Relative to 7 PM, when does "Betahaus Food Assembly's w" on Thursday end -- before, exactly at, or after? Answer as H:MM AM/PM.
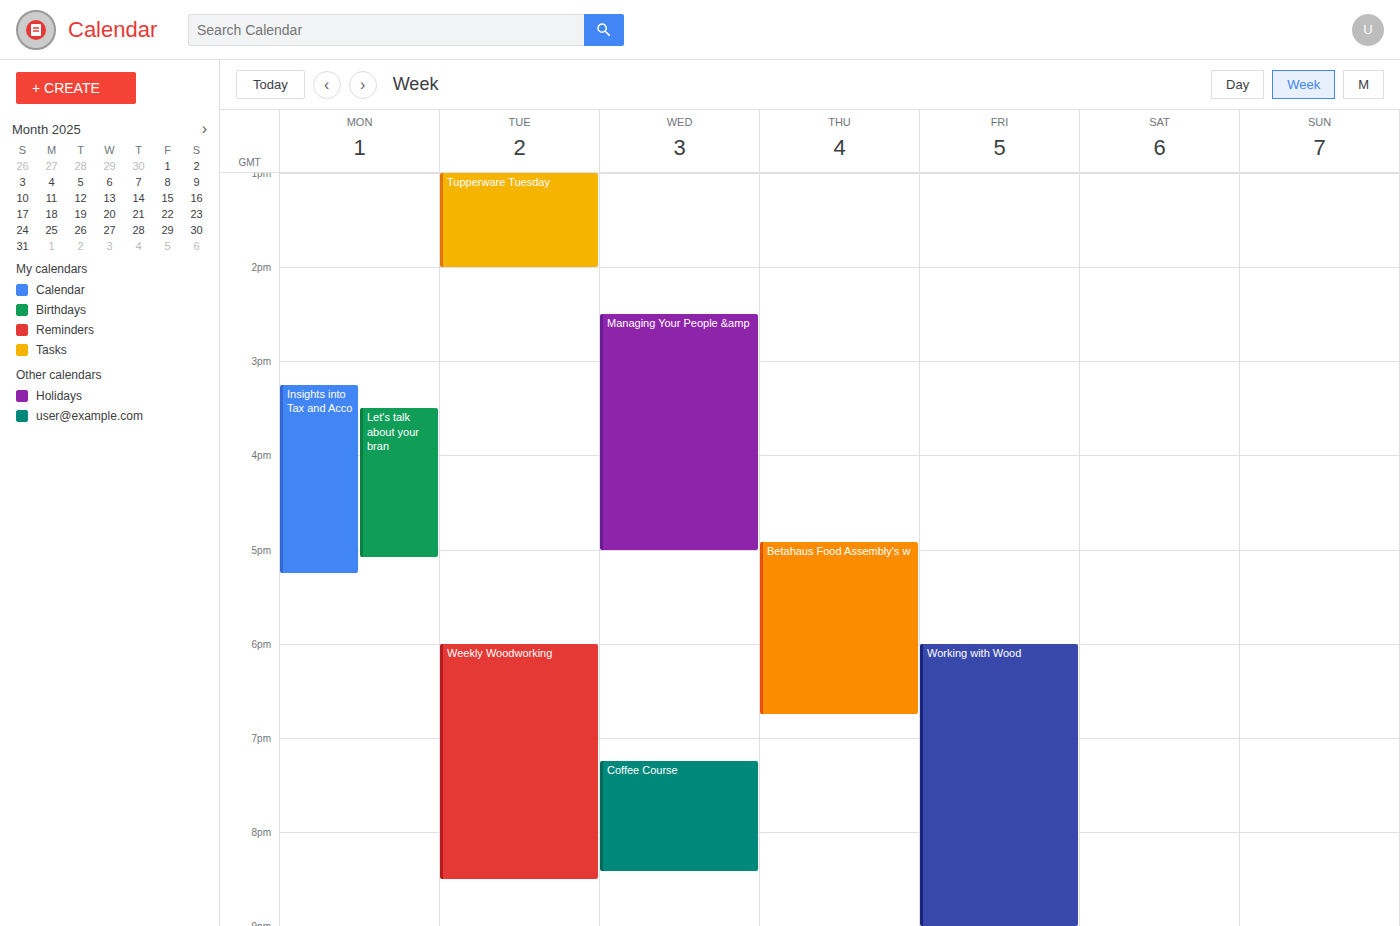
6:45 PM -- before 7 PM, 15 minutes above the 7 PM line.